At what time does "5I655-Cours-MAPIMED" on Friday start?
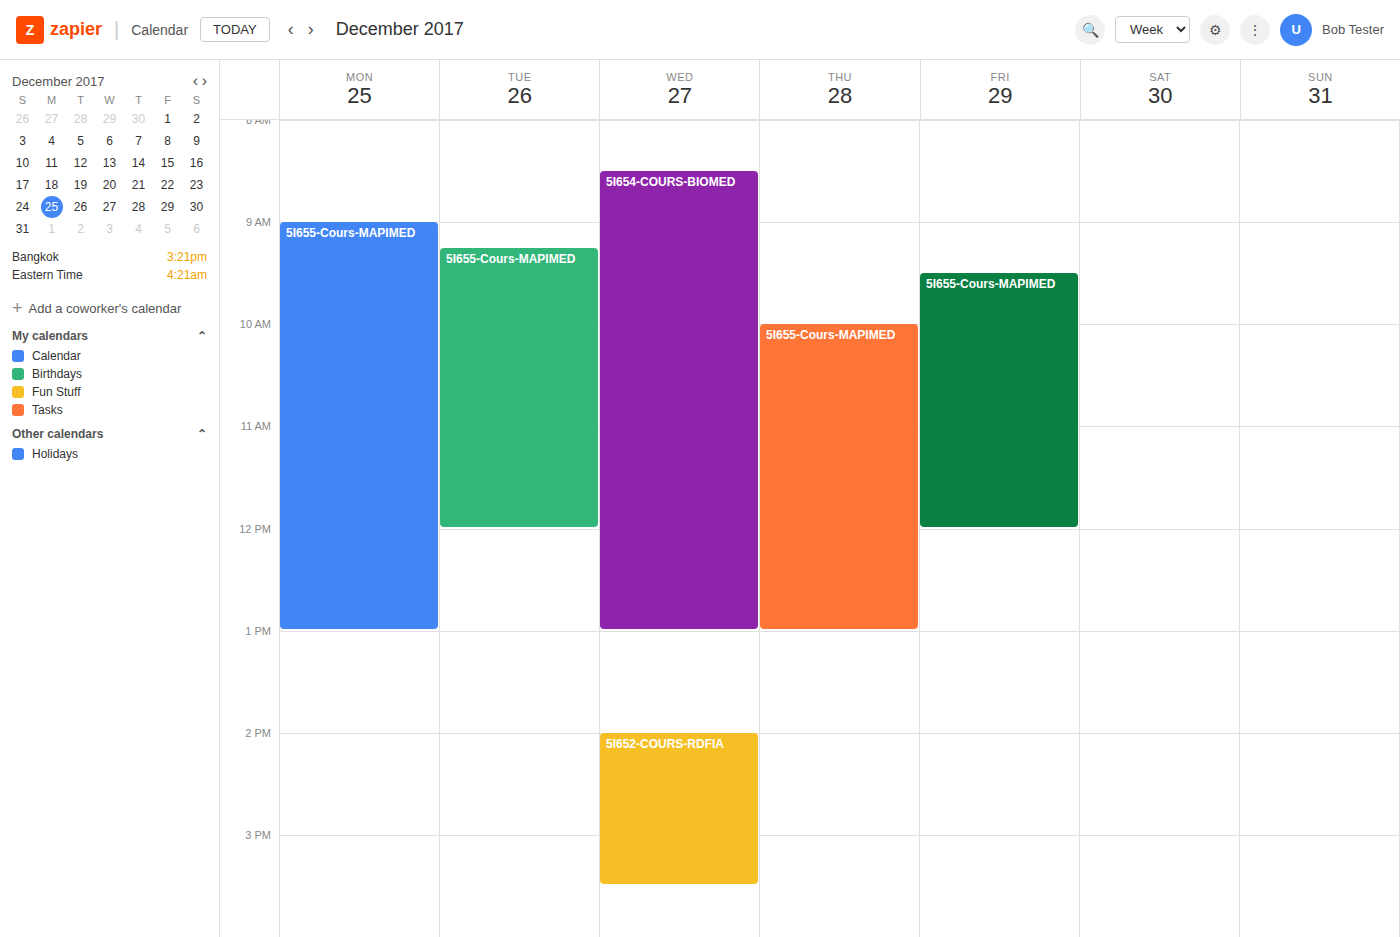
9:30 AM